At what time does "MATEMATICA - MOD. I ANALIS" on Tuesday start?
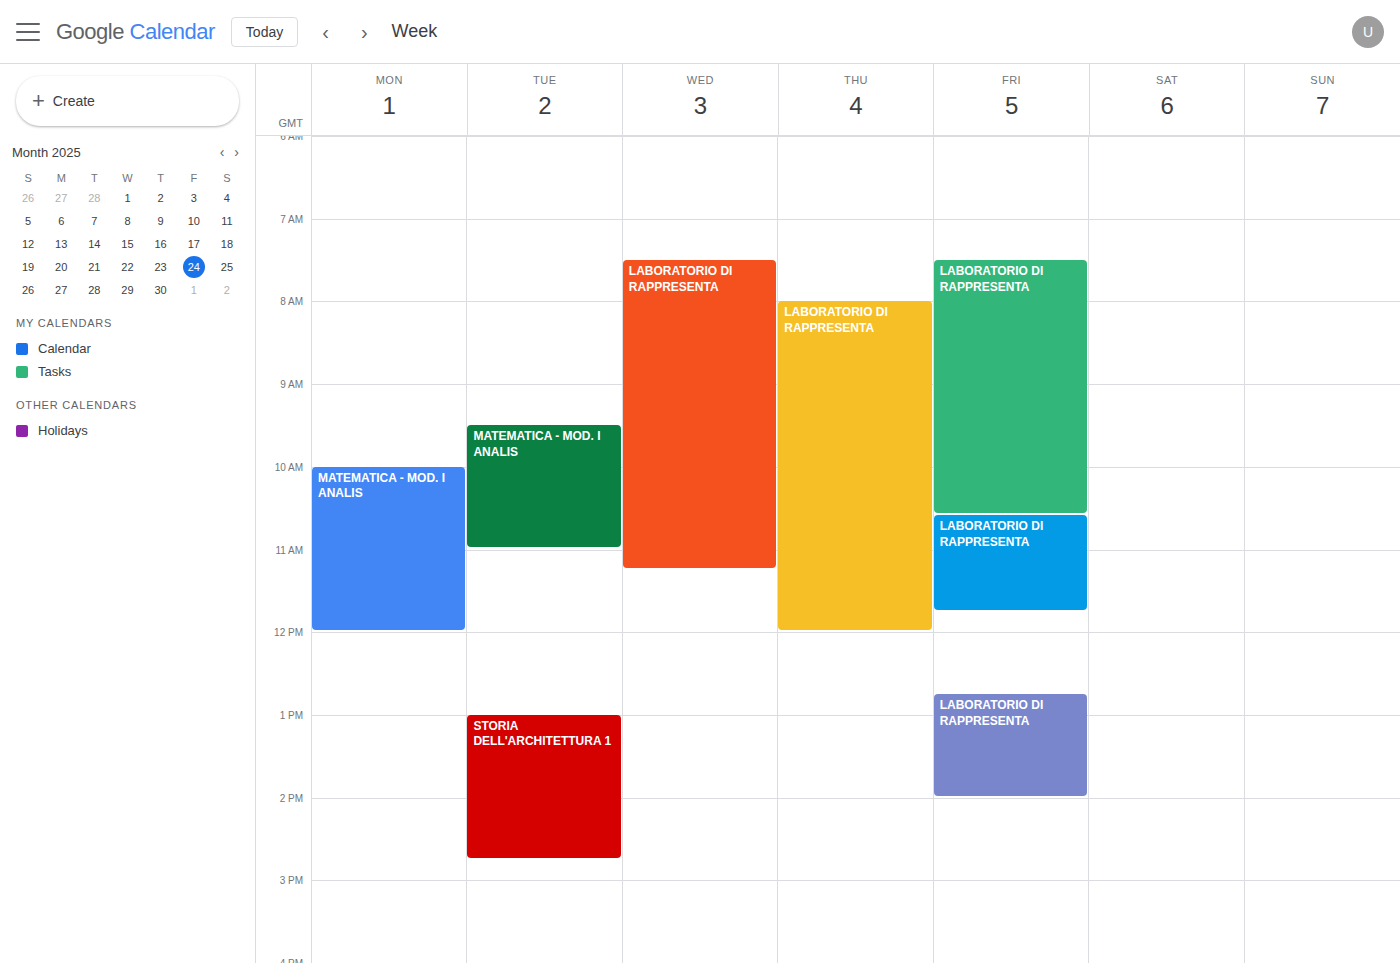
9:30 AM